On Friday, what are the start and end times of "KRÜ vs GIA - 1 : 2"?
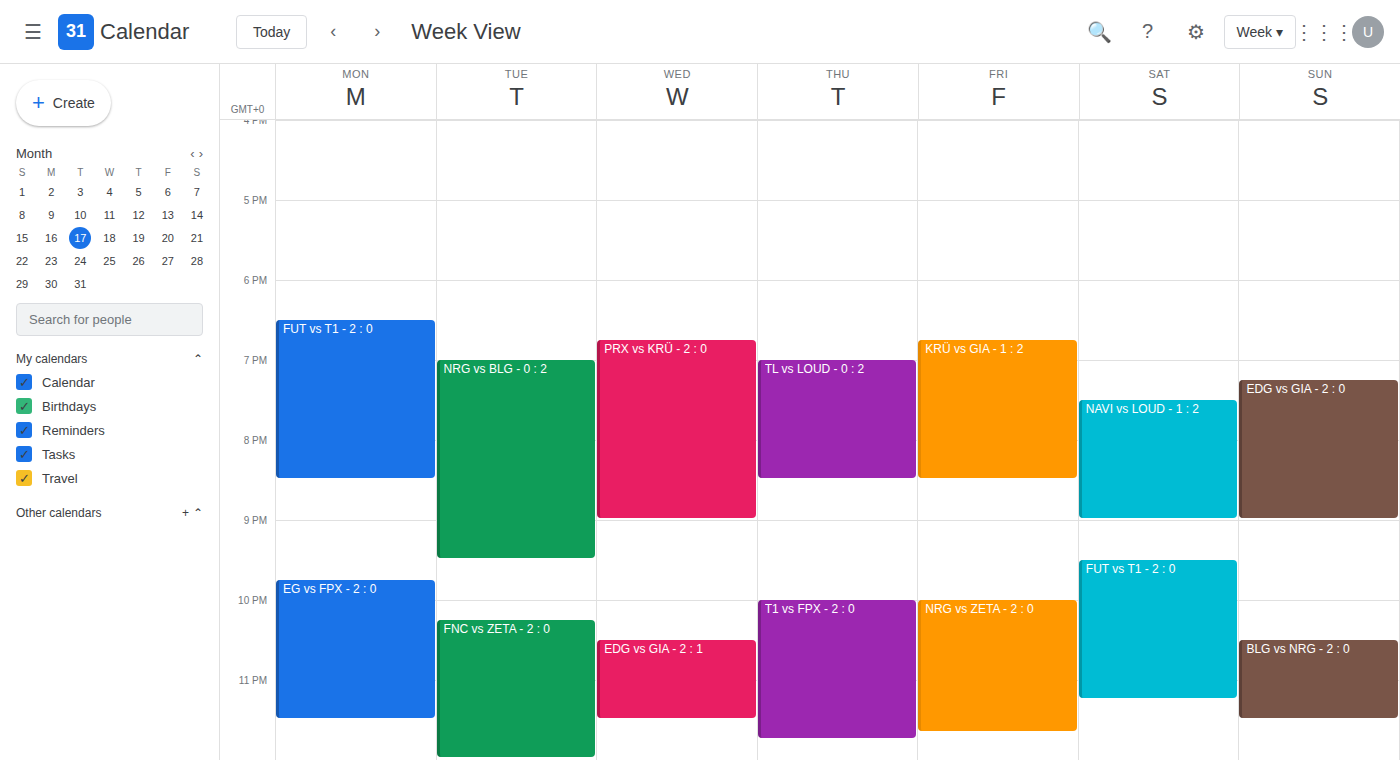
6:45 PM to 8:30 PM